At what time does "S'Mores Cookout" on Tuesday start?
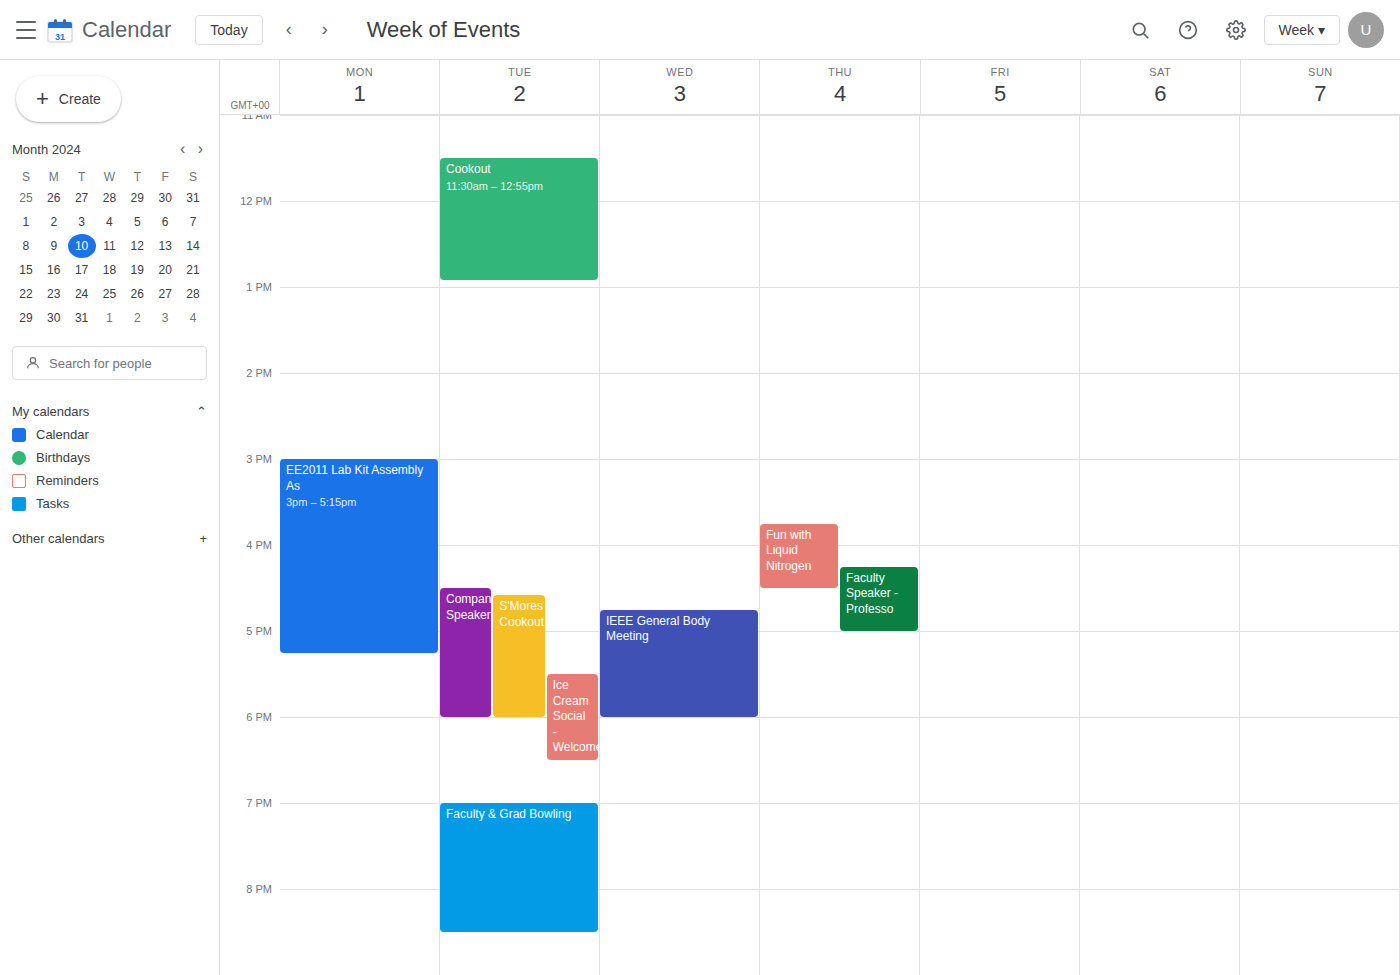
4:35 PM